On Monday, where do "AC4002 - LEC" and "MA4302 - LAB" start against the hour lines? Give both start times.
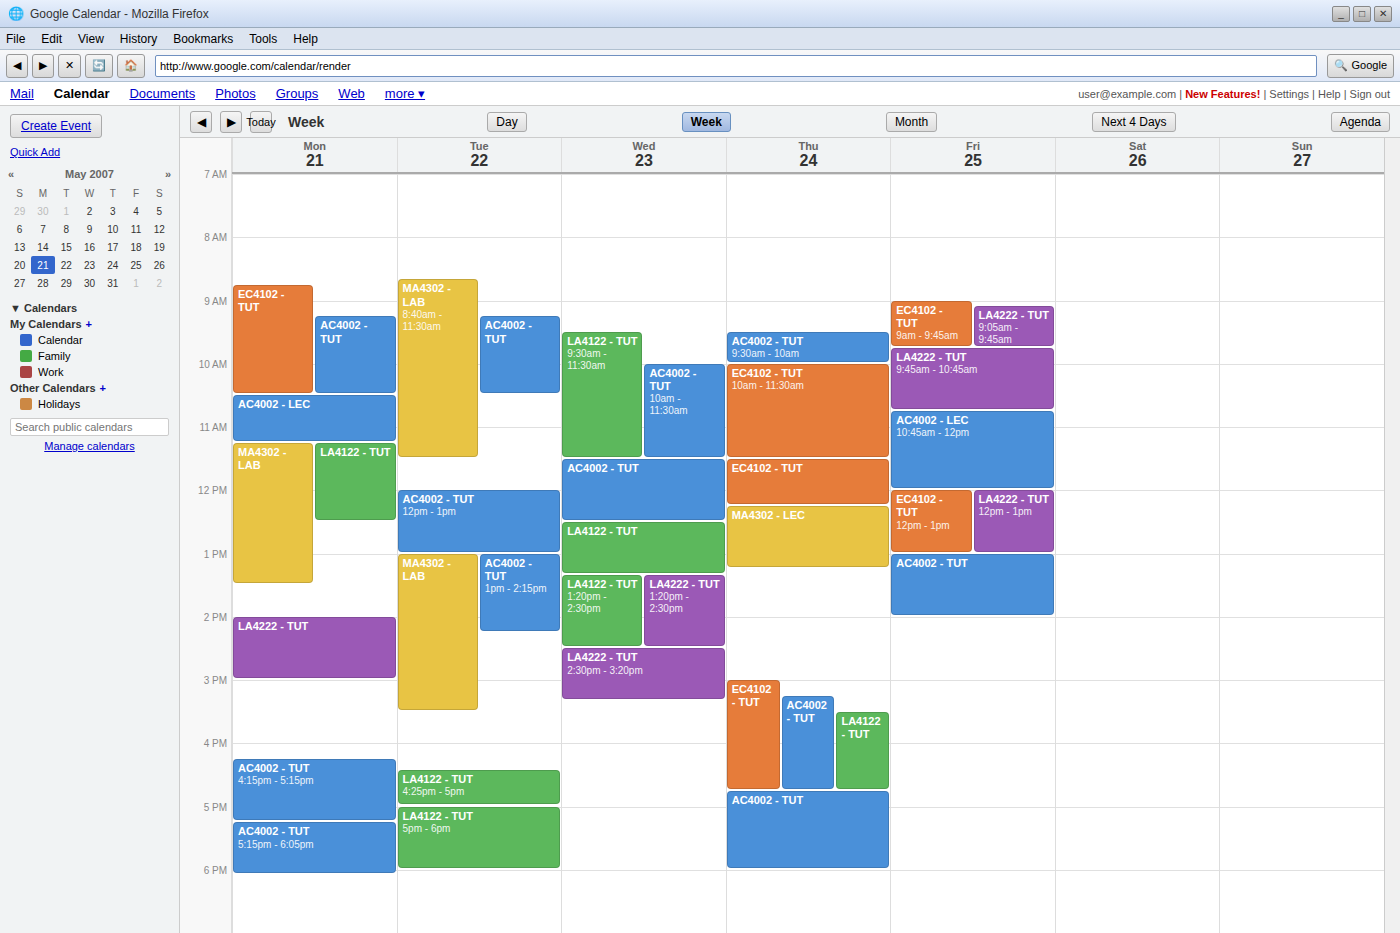
"AC4002 - LEC": 10:30 AM, halfway between the 10 AM and 11 AM lines. "MA4302 - LAB": 11:15 AM, neither: a quarter of the way from the 11 AM line to the 12 PM line.